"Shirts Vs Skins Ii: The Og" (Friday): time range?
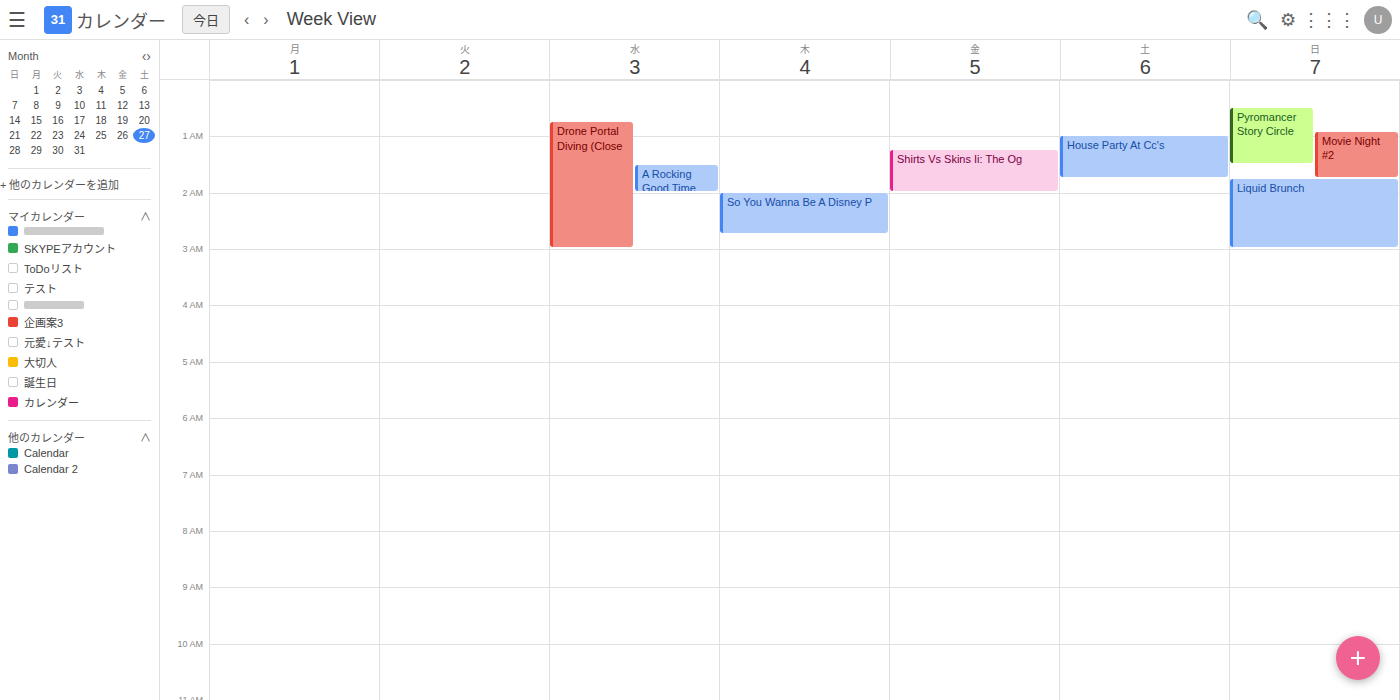
1:15 AM to 2:00 AM